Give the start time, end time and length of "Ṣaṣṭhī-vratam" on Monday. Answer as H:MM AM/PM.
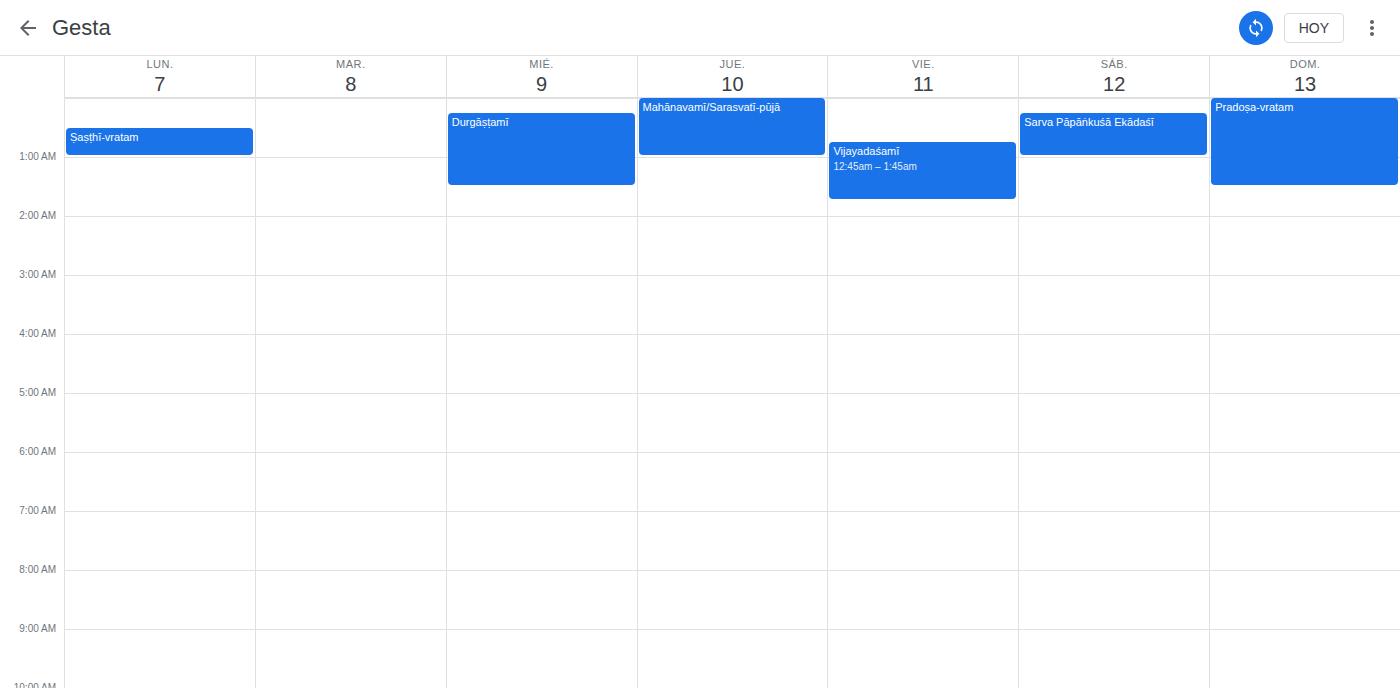
12:30 AM to 1:00 AM, 30 minutes